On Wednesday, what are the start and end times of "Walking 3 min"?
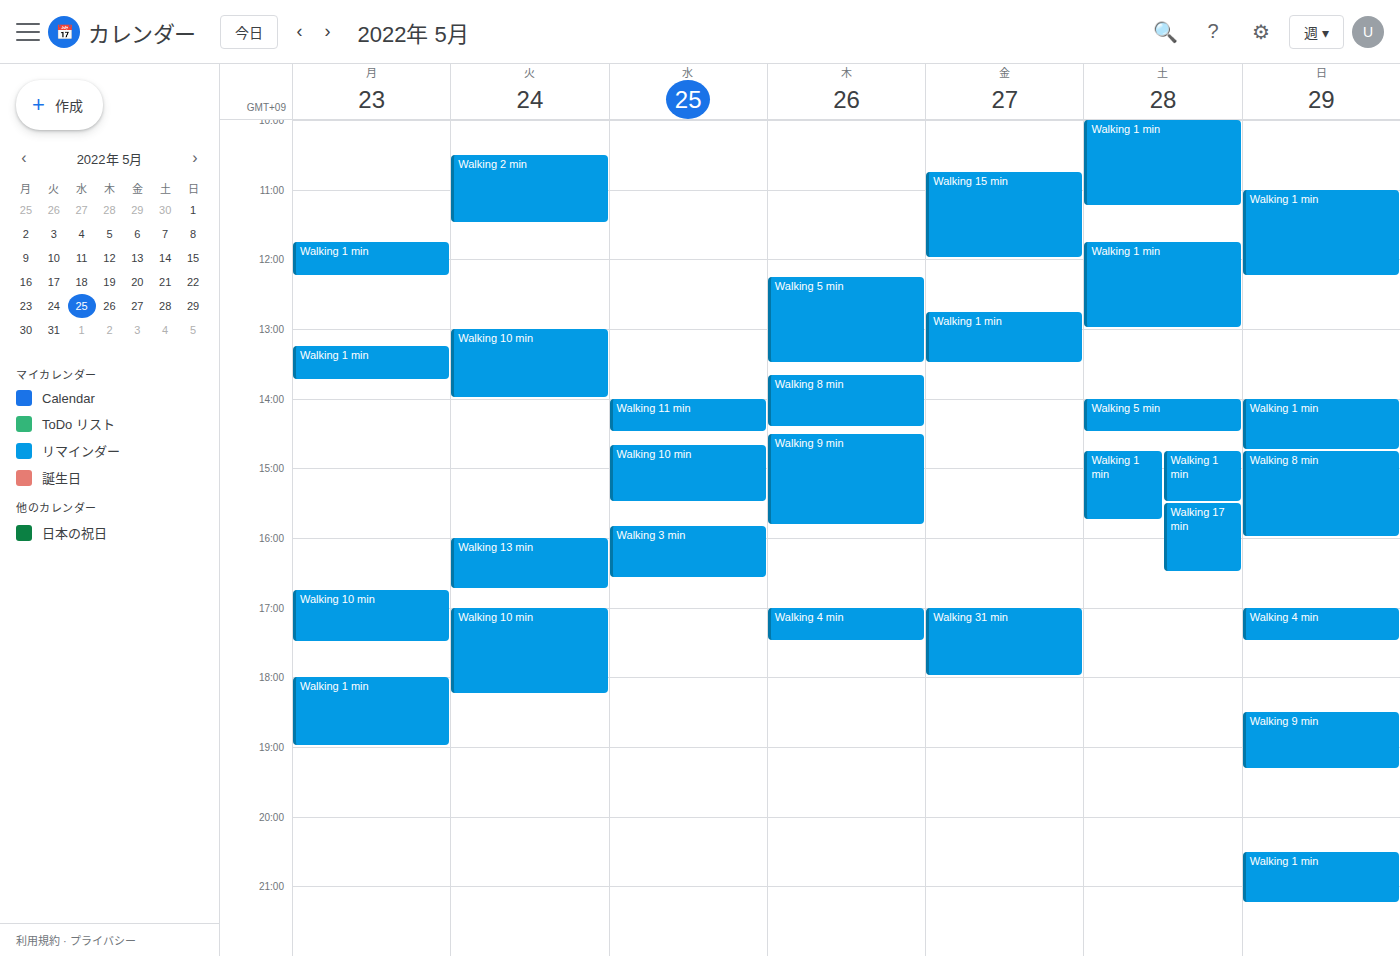
3:50 PM to 4:35 PM